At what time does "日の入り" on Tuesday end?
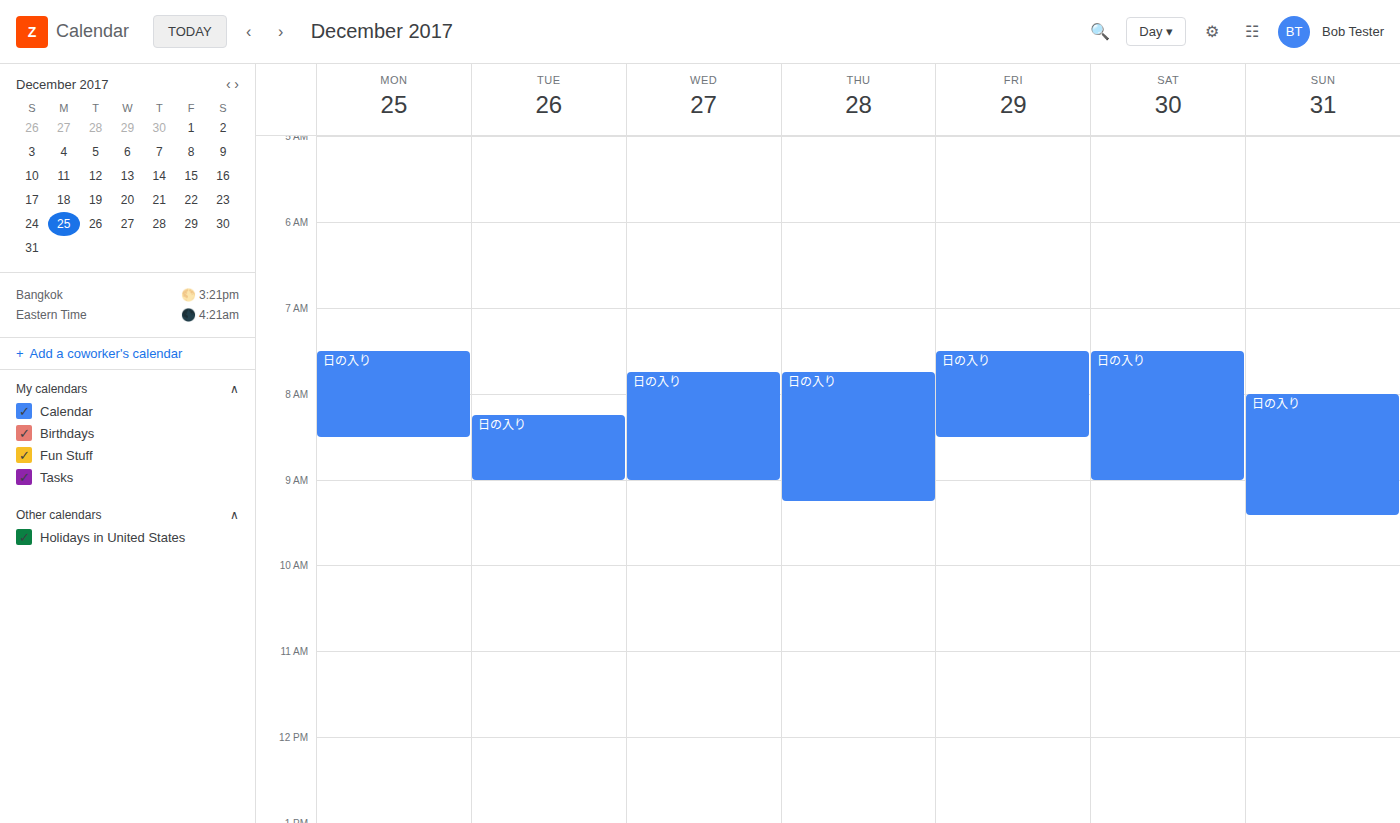
9:00 AM